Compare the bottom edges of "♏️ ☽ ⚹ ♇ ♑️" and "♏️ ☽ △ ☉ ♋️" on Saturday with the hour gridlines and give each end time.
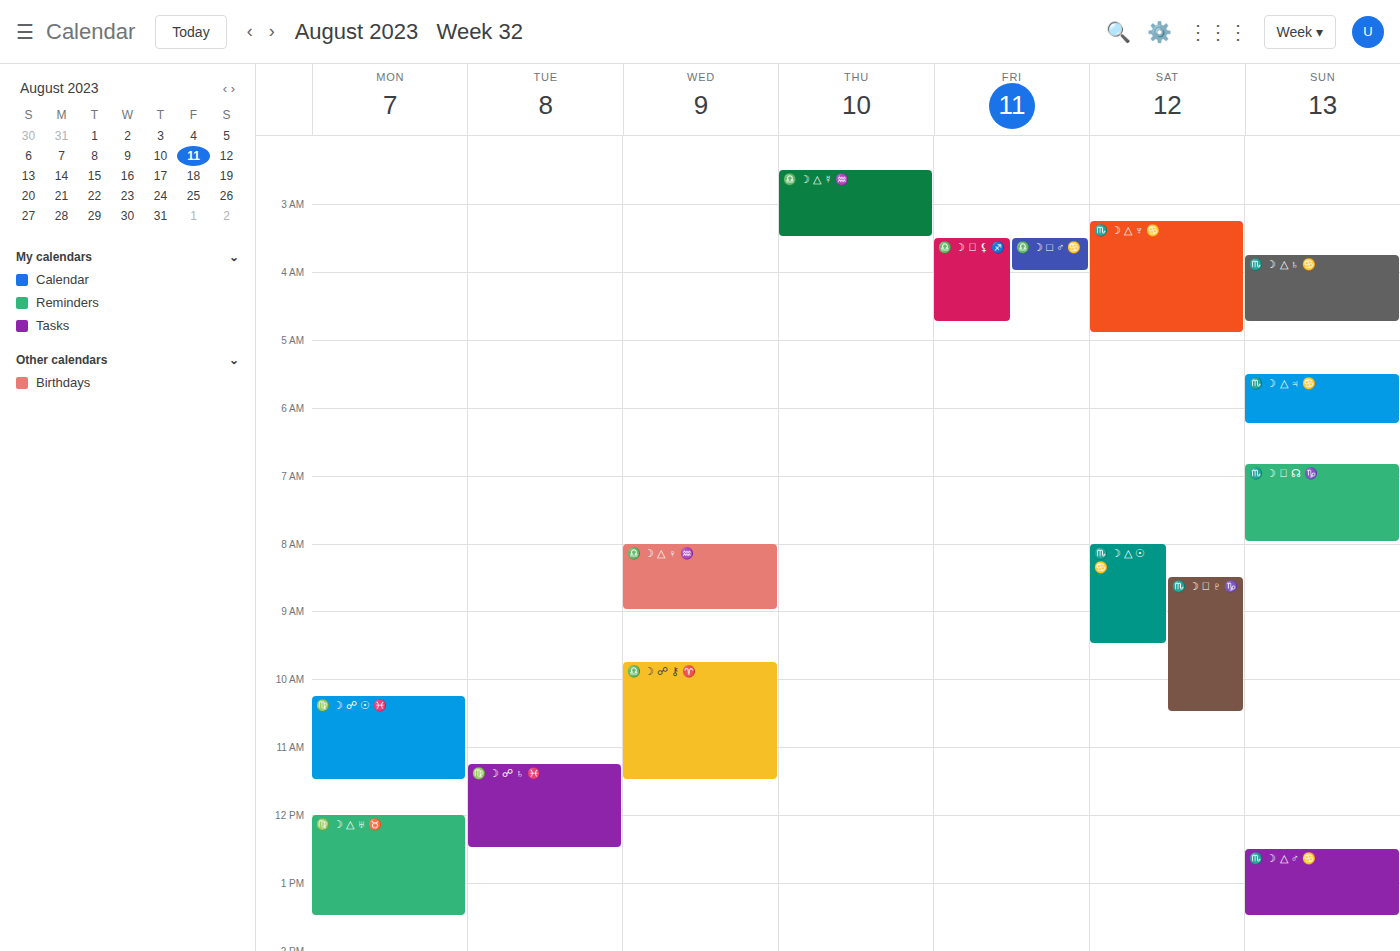
"♏️ ☽ ⚹ ♇ ♑️": 10:30 AM, halfway between the 10 AM and 11 AM lines. "♏️ ☽ △ ☉ ♋️": 9:30 AM, halfway between the 9 AM and 10 AM lines.